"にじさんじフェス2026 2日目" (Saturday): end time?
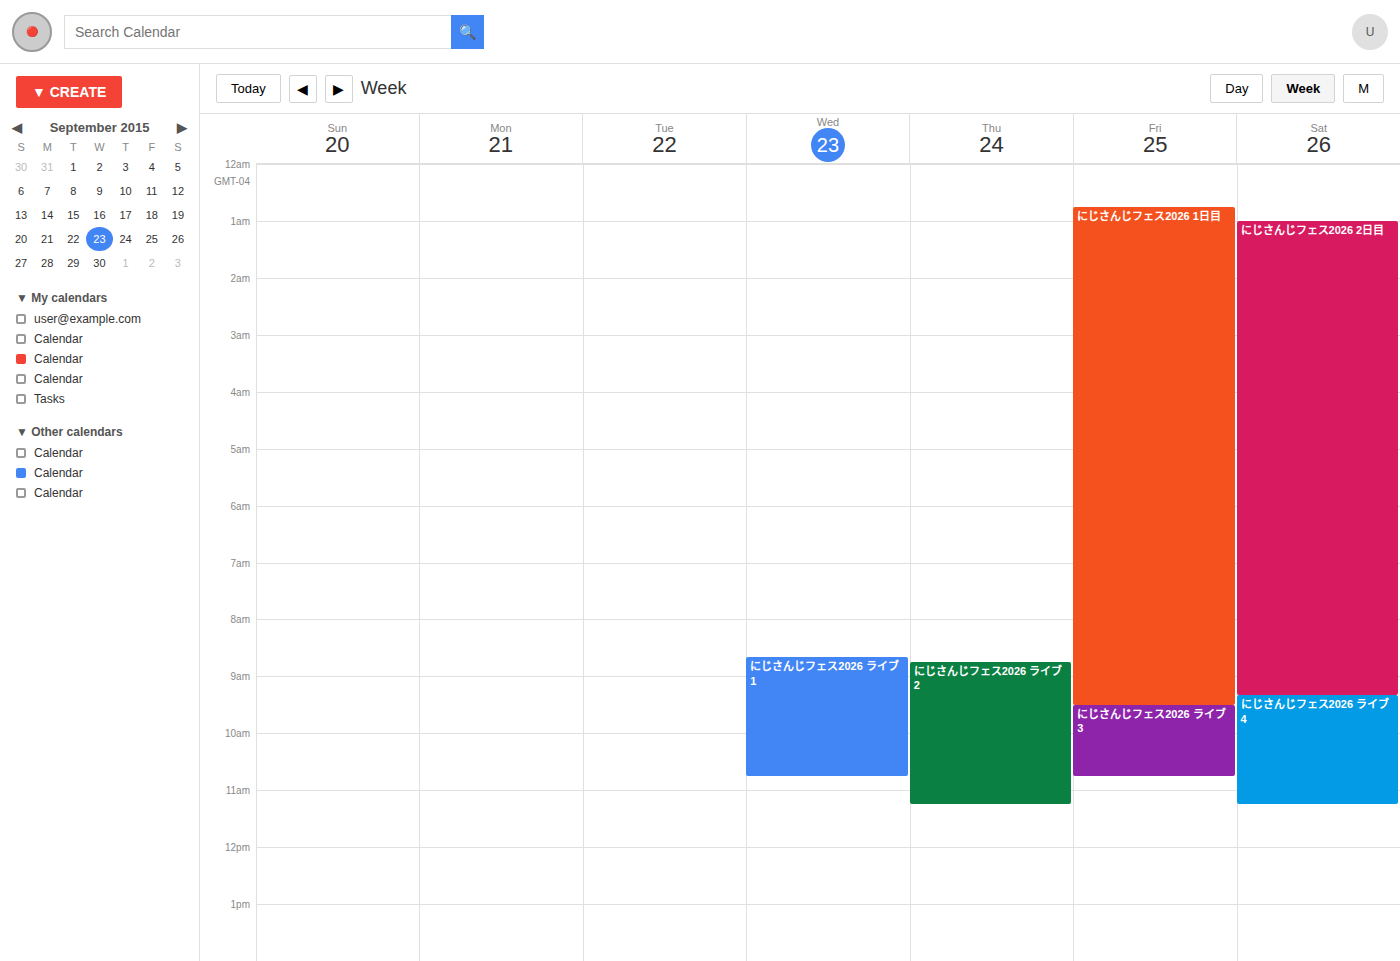
9:20 AM